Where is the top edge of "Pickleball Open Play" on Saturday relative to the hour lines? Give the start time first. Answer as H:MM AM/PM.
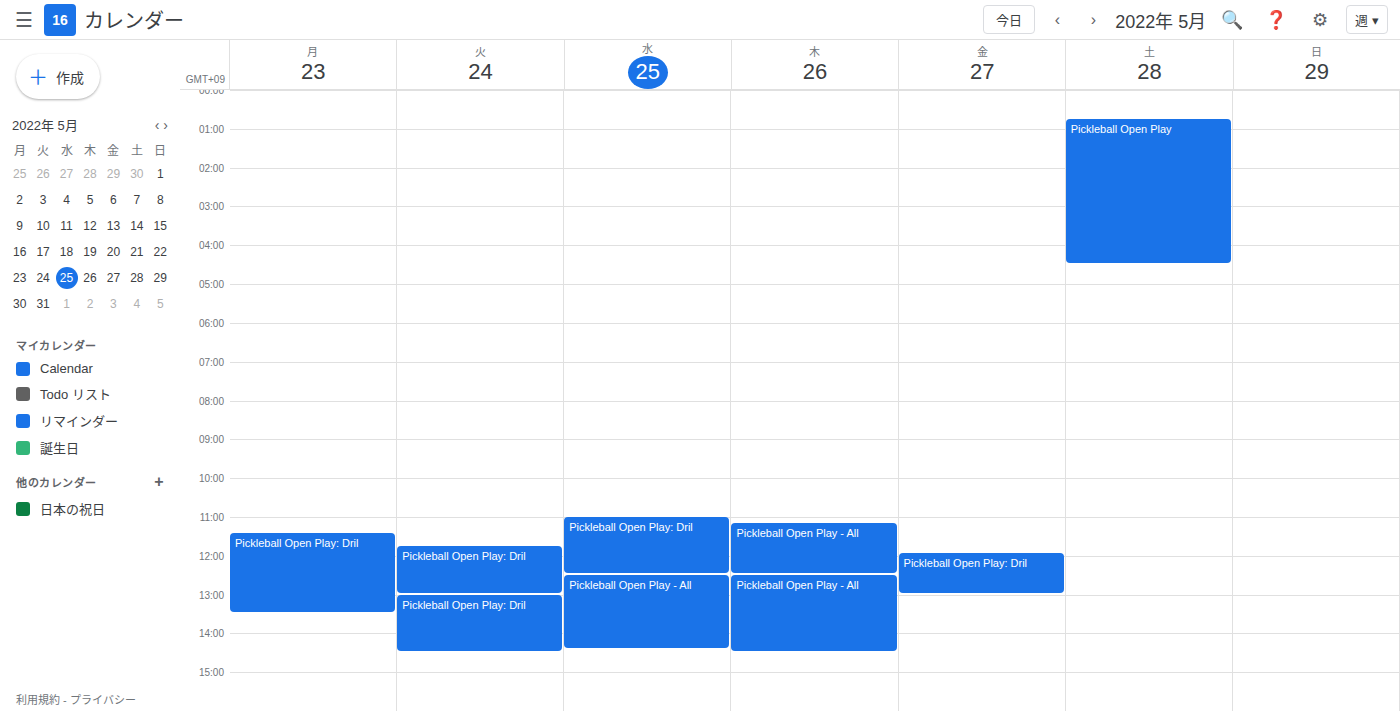
12:45 AM -- neither: three quarters of the way from the 12 AM line to the 1 AM line.